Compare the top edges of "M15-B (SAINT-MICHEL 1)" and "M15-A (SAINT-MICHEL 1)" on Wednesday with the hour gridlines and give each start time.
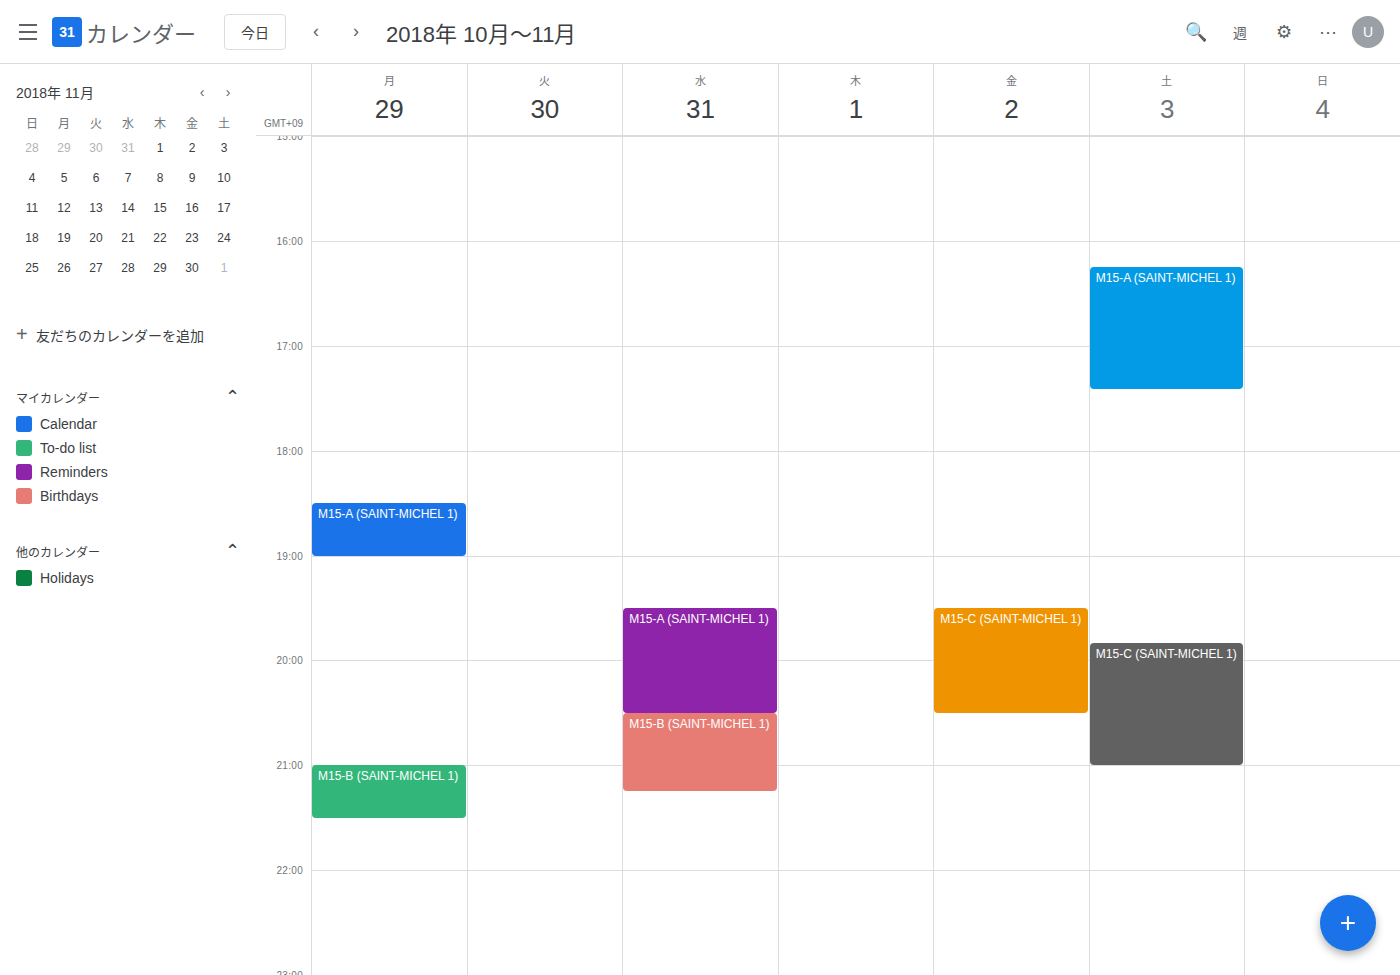
"M15-B (SAINT-MICHEL 1)": 20:30, halfway between the 20:00 and 21:00 lines. "M15-A (SAINT-MICHEL 1)": 19:30, halfway between the 19:00 and 20:00 lines.